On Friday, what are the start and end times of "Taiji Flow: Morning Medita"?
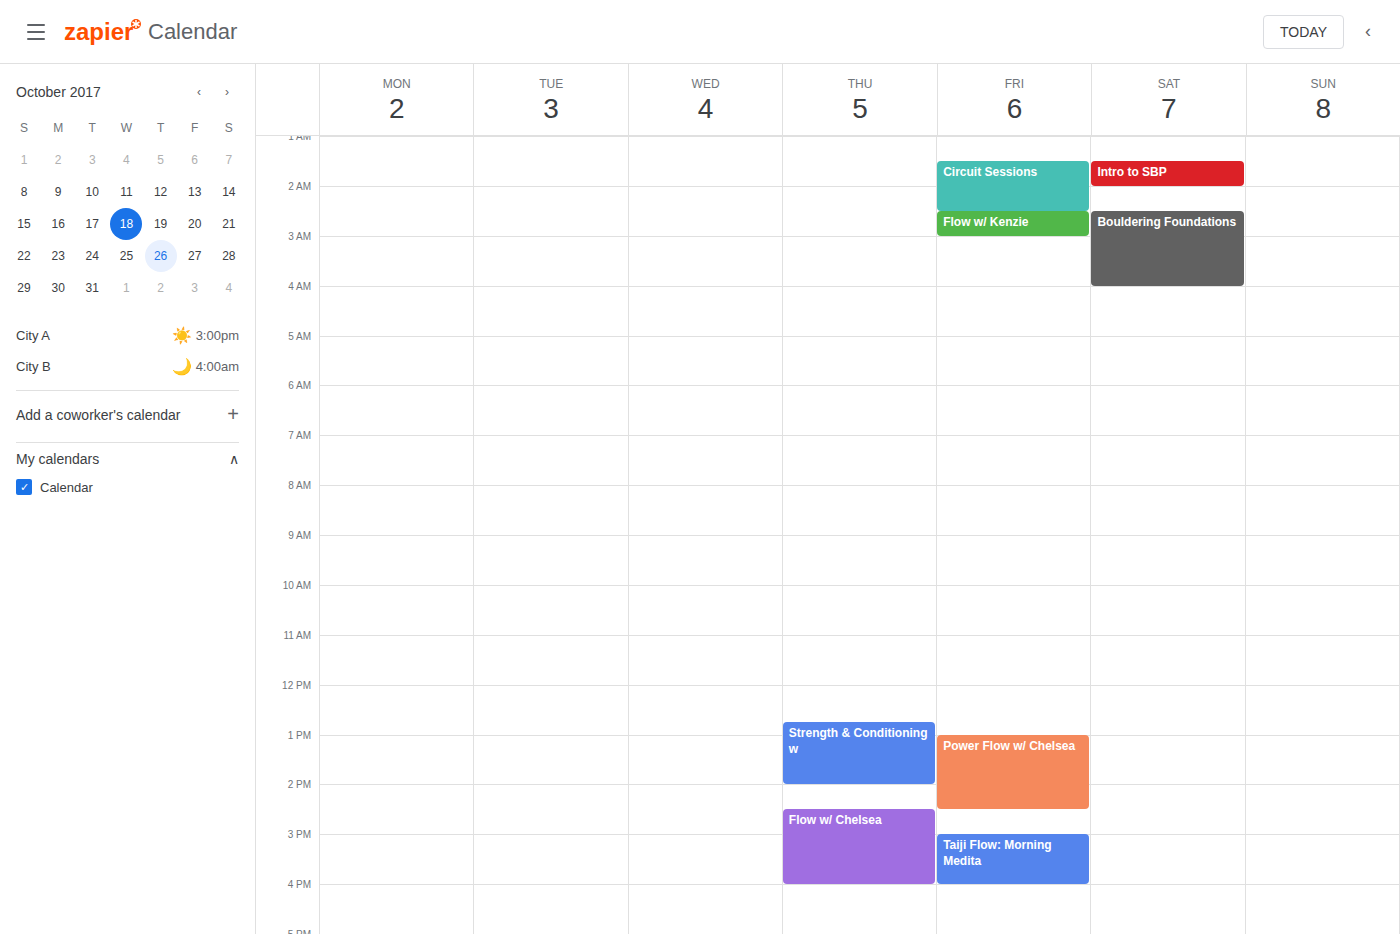
3:00 PM to 4:00 PM